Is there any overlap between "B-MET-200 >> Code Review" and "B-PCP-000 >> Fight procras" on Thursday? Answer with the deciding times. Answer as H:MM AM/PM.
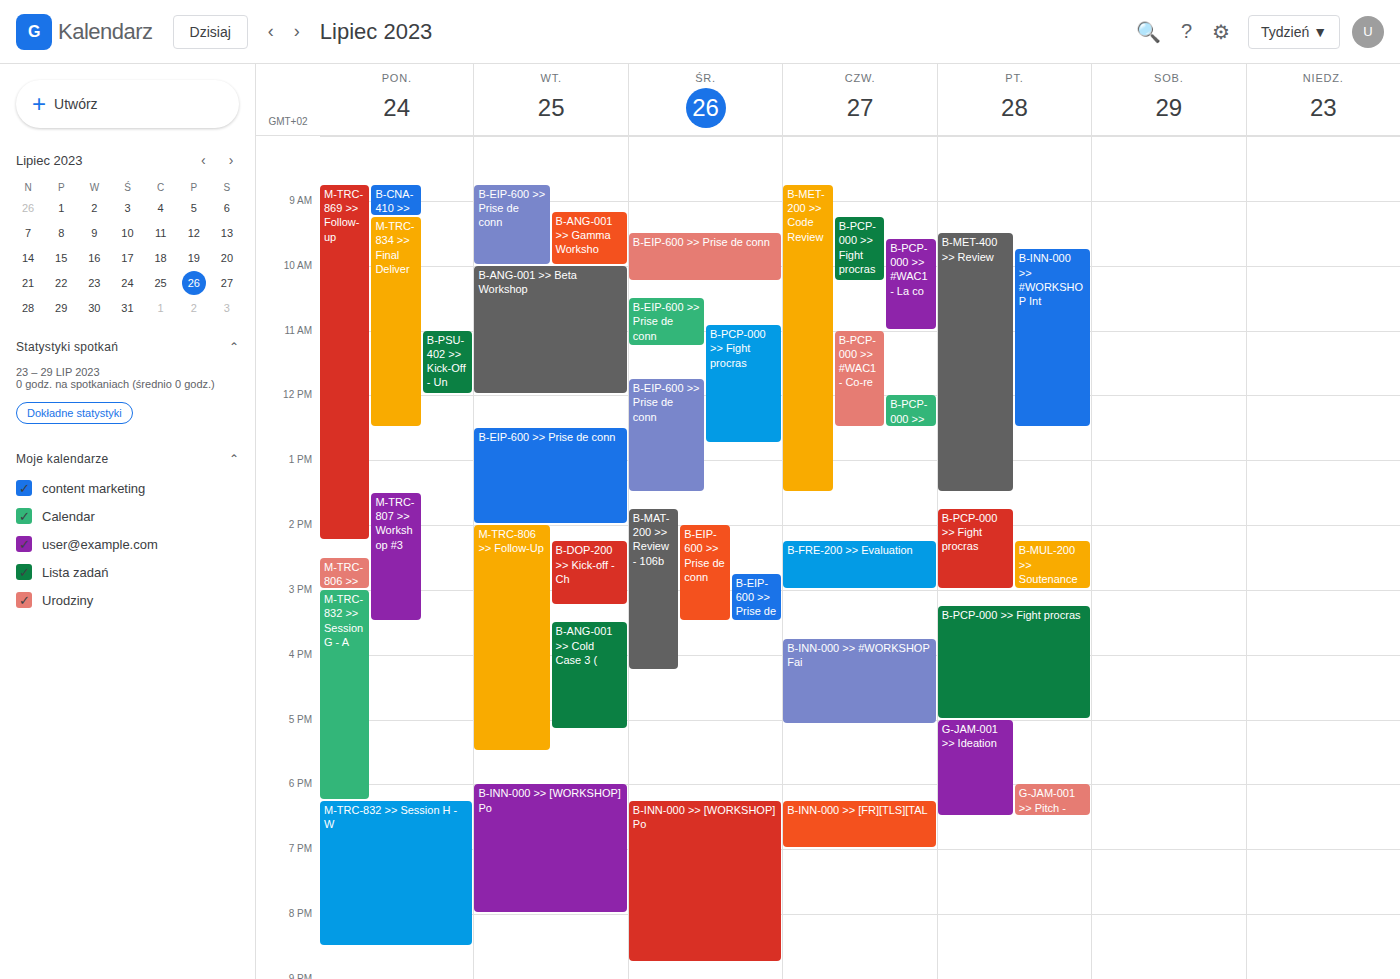
"B-PCP-000 >> Fight procras" runs 9:15 AM to 10:15 AM, inside "B-MET-200 >> Code Review" -- they overlap.